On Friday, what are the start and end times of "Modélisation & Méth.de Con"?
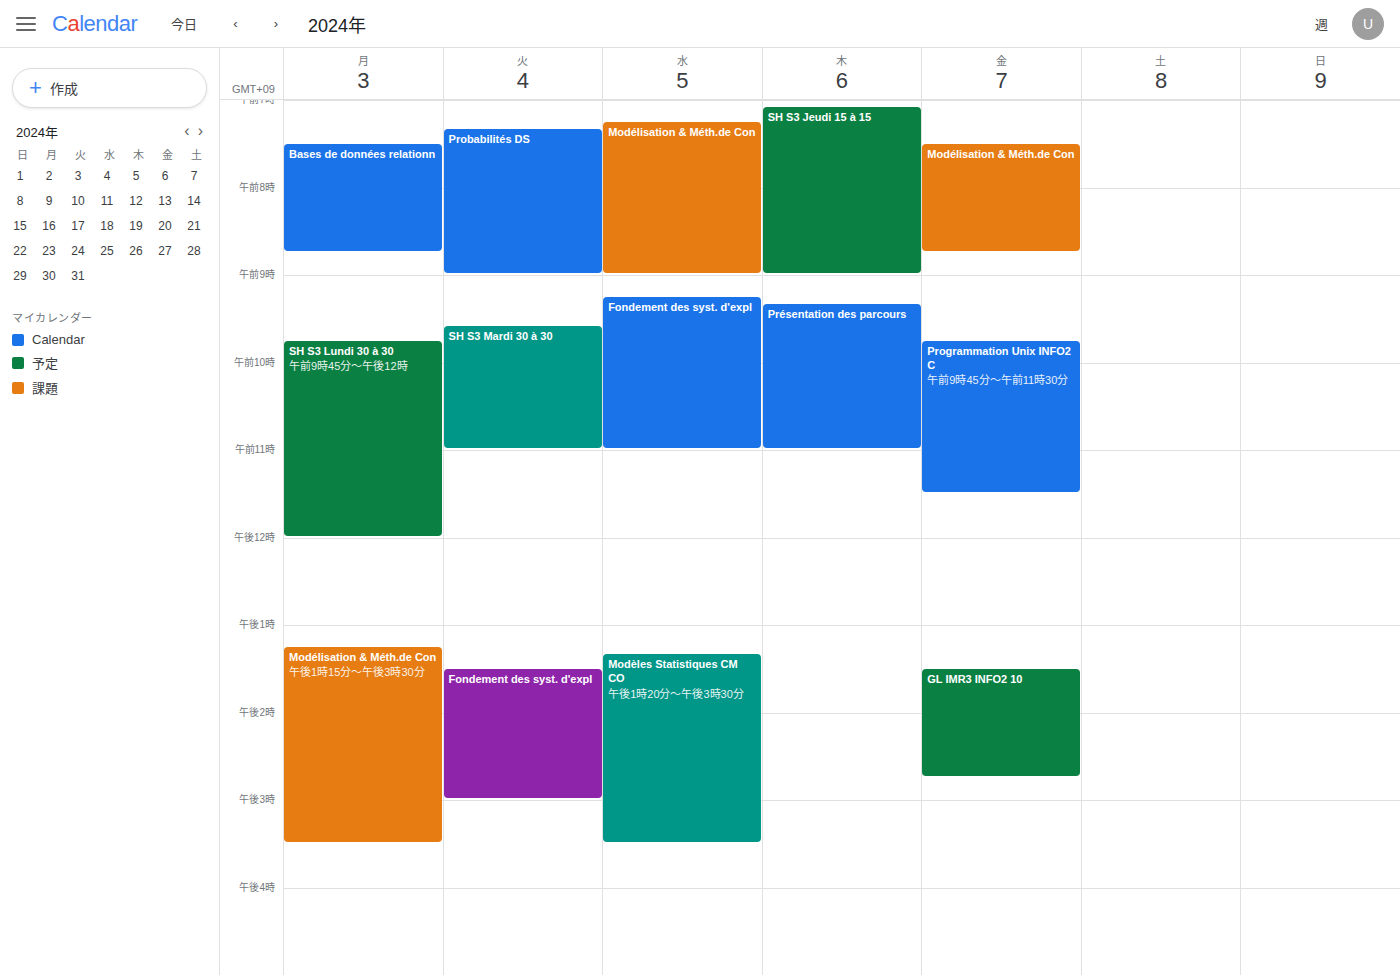
7:30 AM to 8:45 AM